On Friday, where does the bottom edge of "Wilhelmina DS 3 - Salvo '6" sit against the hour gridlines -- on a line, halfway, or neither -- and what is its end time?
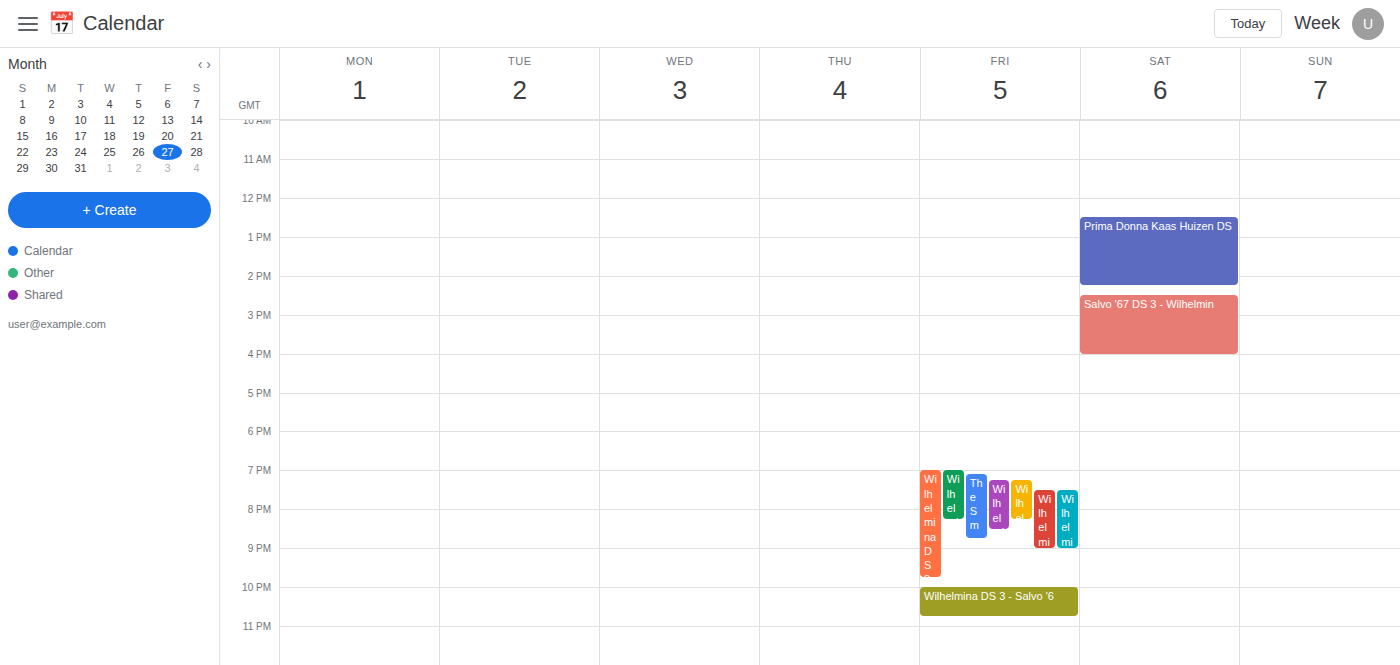
10:45 PM -- neither: three quarters of the way from the 10 PM line to the 11 PM line.